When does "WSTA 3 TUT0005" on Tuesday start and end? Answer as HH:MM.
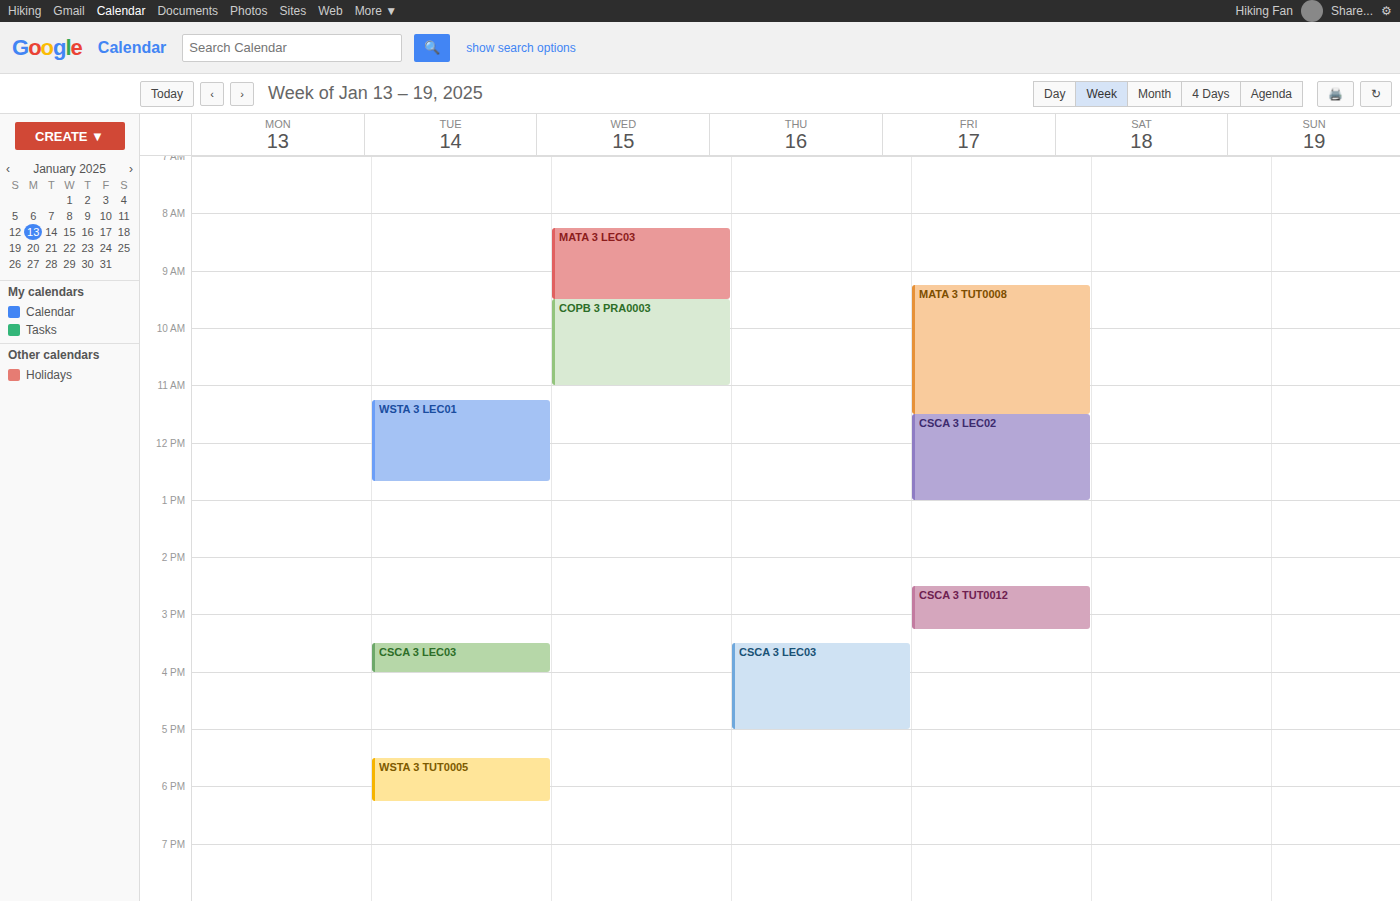
17:30 to 18:15